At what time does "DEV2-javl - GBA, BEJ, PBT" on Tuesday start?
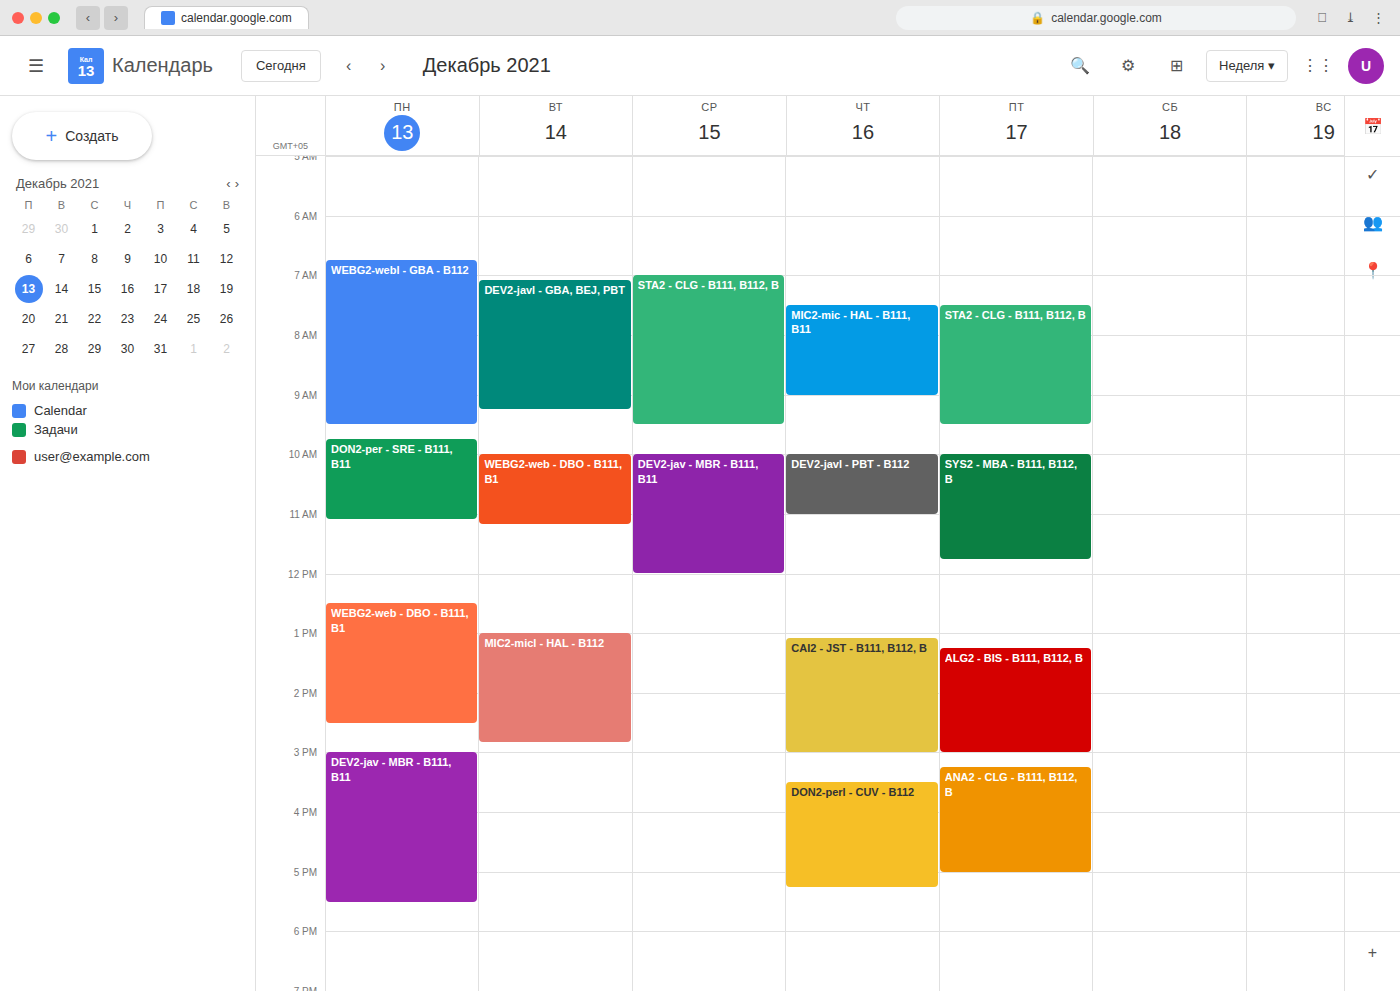
7:05 AM